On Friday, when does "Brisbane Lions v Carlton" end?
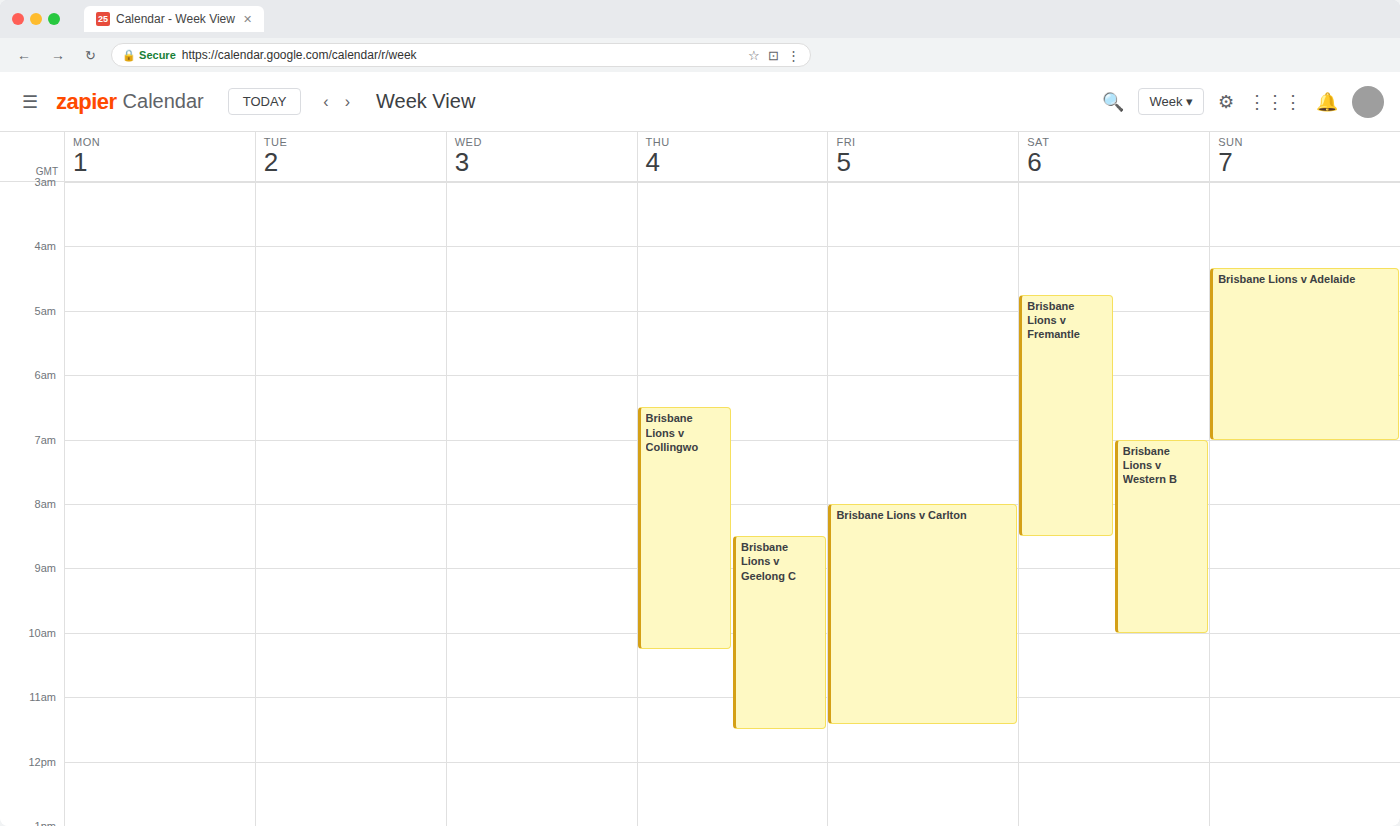
11:25 AM